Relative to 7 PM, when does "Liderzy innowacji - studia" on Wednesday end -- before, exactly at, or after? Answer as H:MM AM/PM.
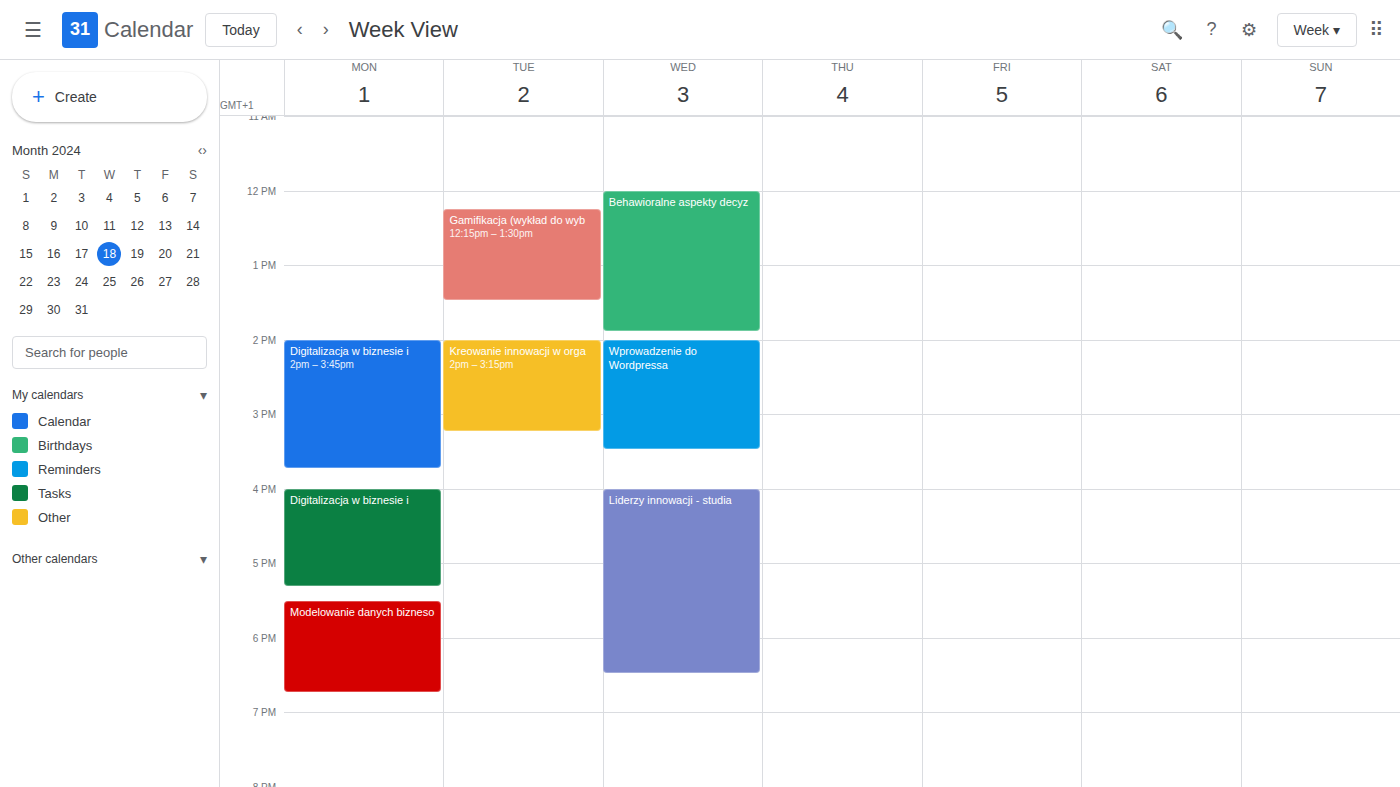
6:30 PM -- before 7 PM, 30 minutes above the 7 PM line.